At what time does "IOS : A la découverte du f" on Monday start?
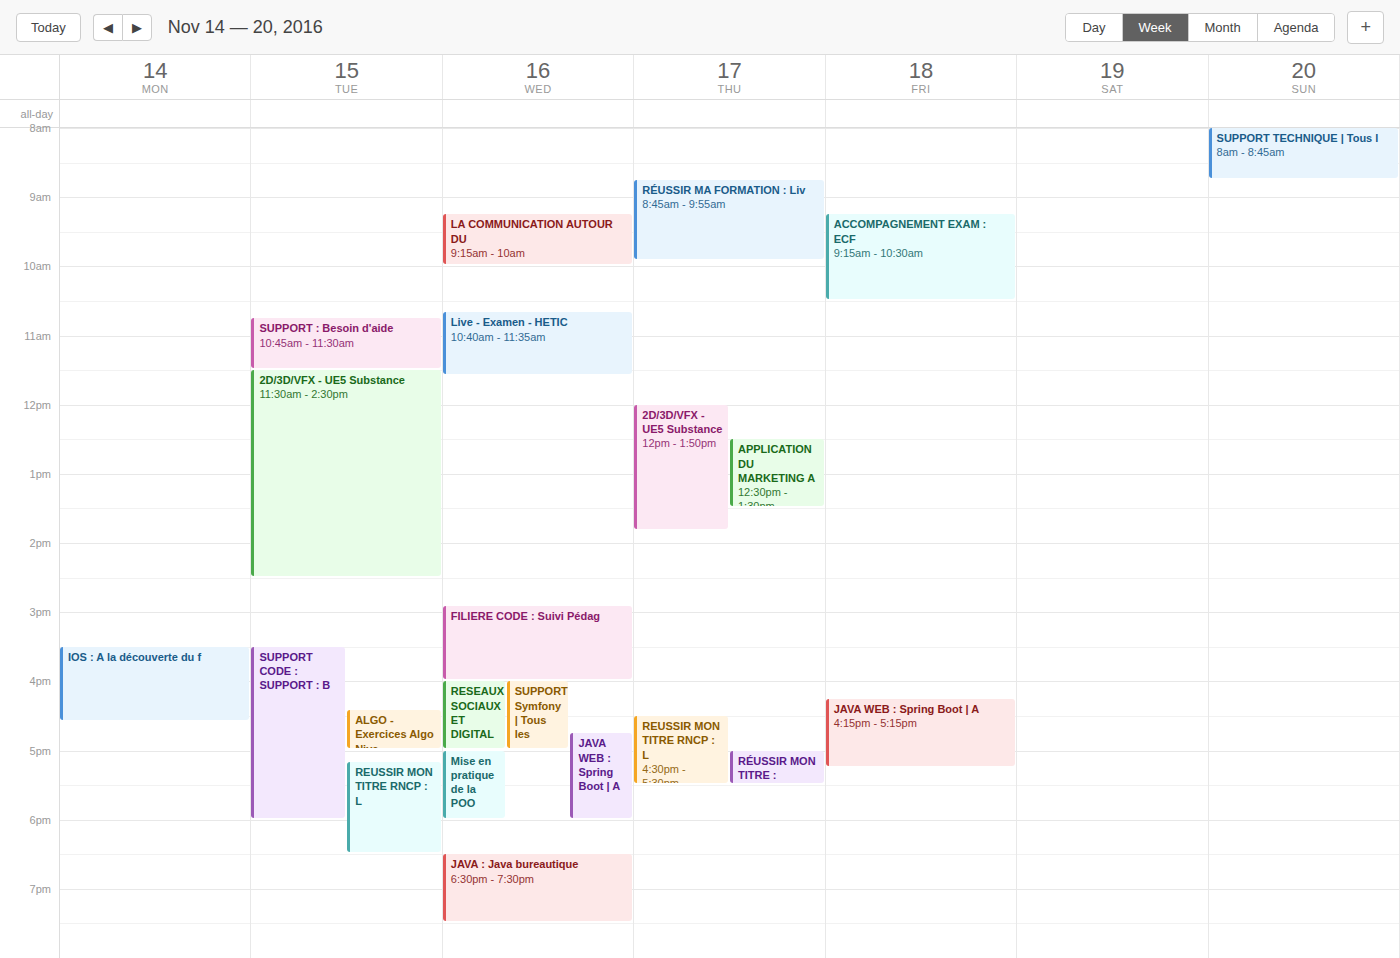
15:30